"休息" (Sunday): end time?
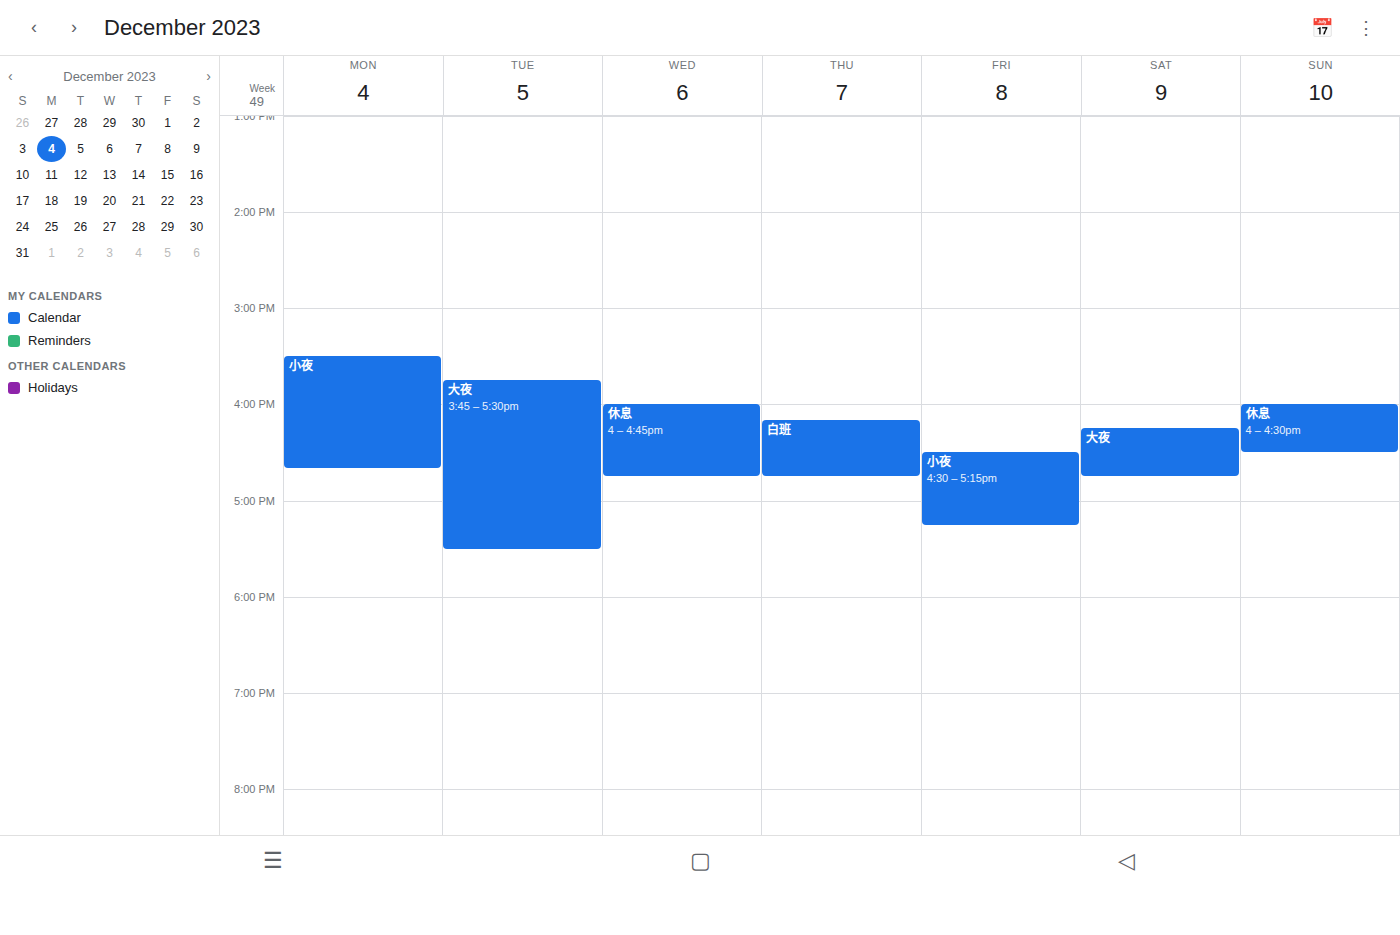
4:30 PM